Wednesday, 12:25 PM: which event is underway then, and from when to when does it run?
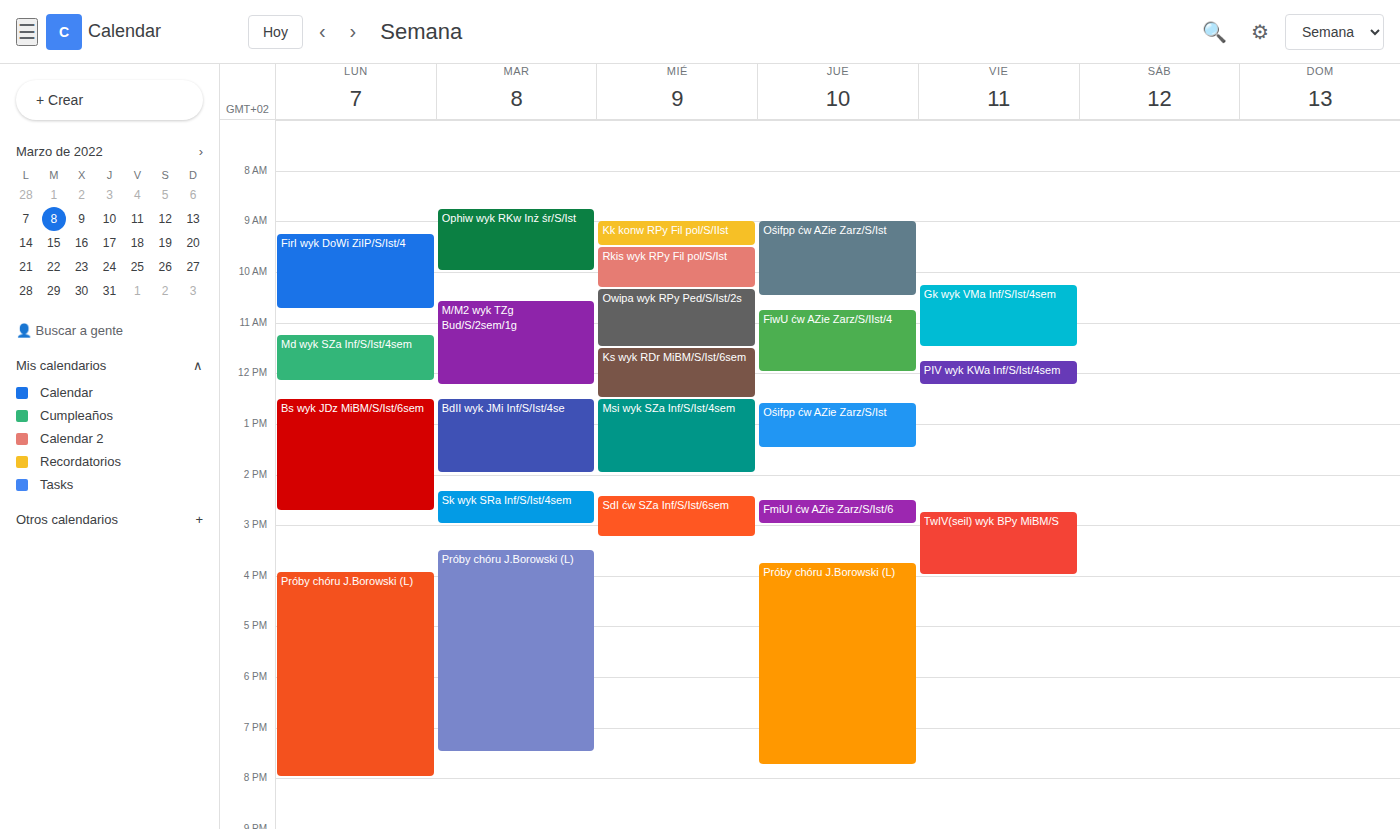
"Ks wyk RDr MiBM/S/Ist/6sem", 11:30 AM to 12:30 PM